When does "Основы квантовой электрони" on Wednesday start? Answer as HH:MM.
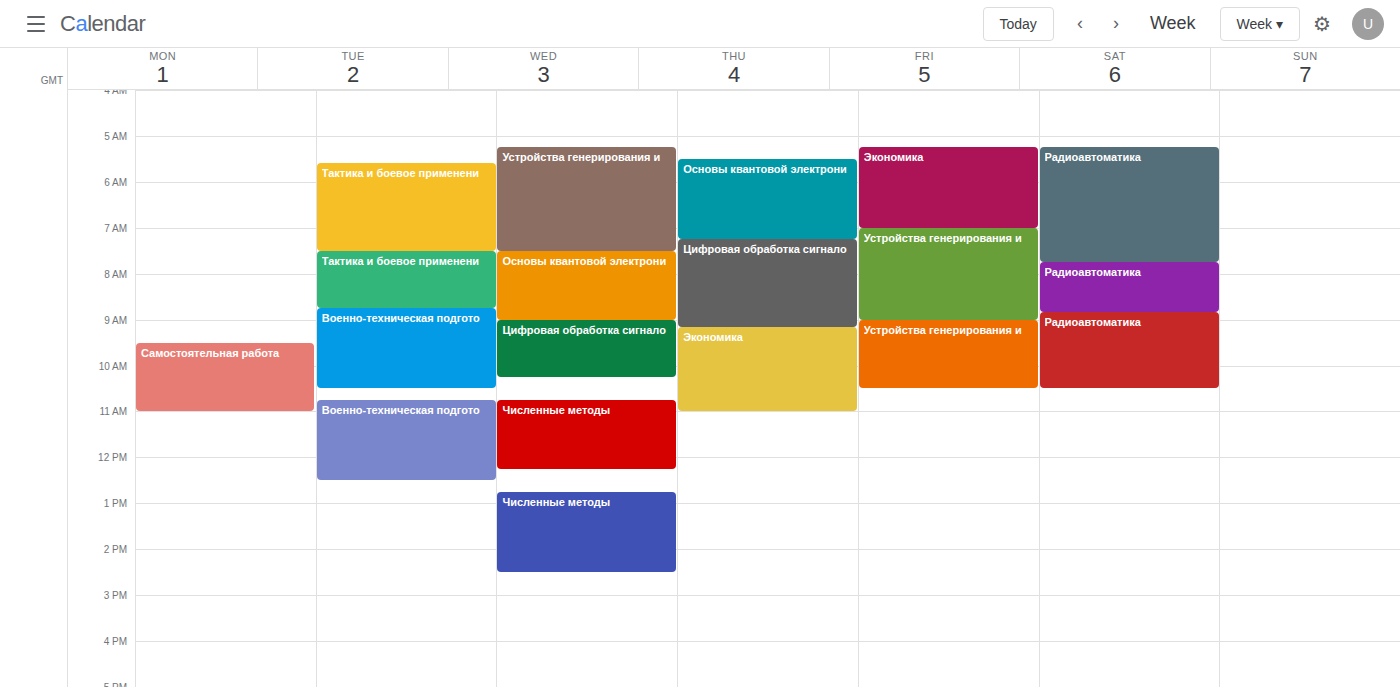
07:30